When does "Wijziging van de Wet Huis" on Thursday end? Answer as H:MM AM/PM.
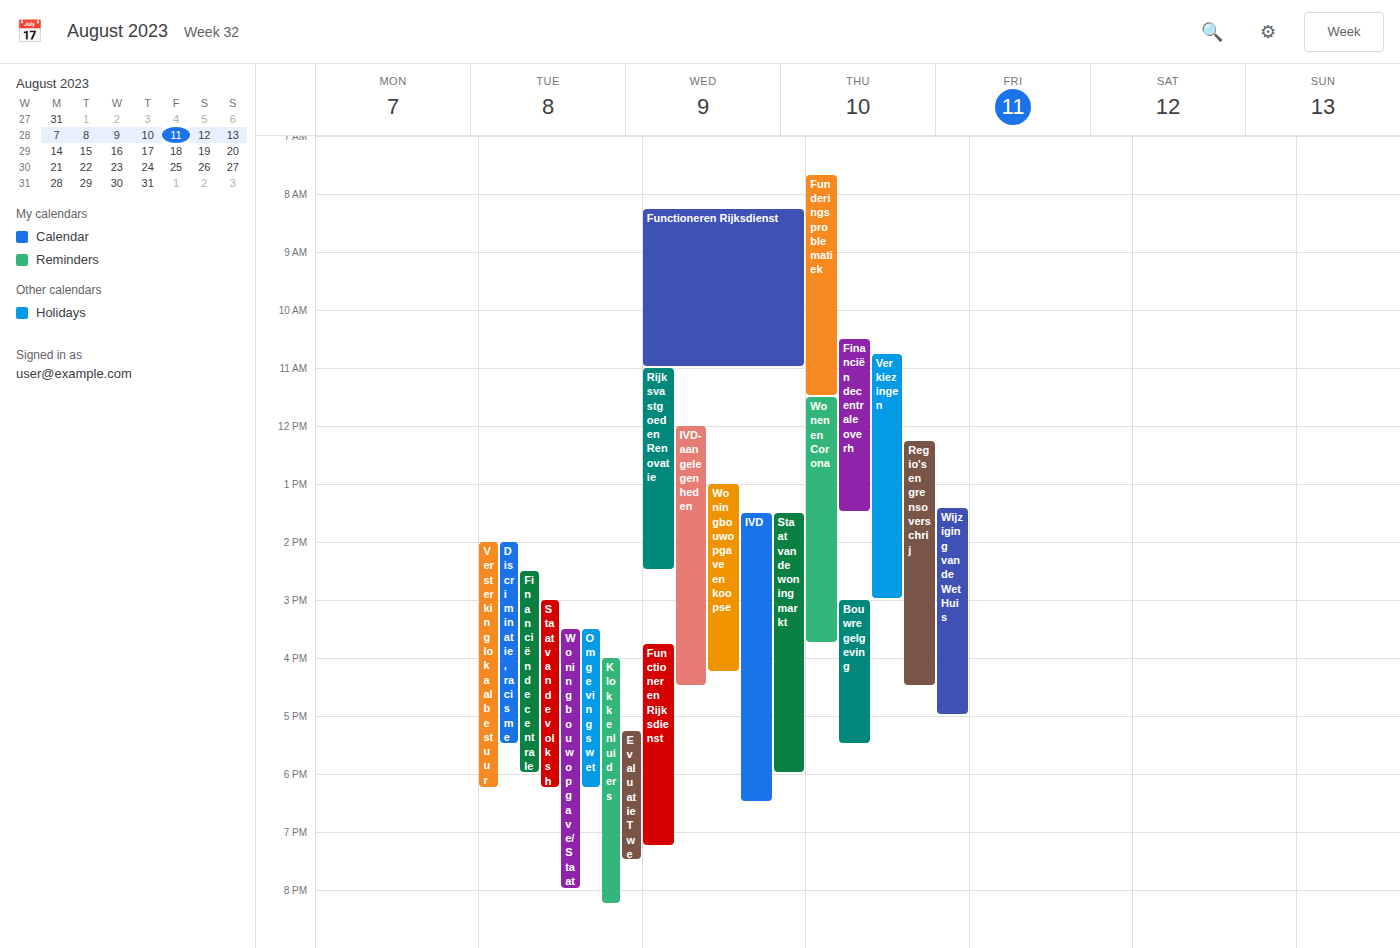
5:00 PM